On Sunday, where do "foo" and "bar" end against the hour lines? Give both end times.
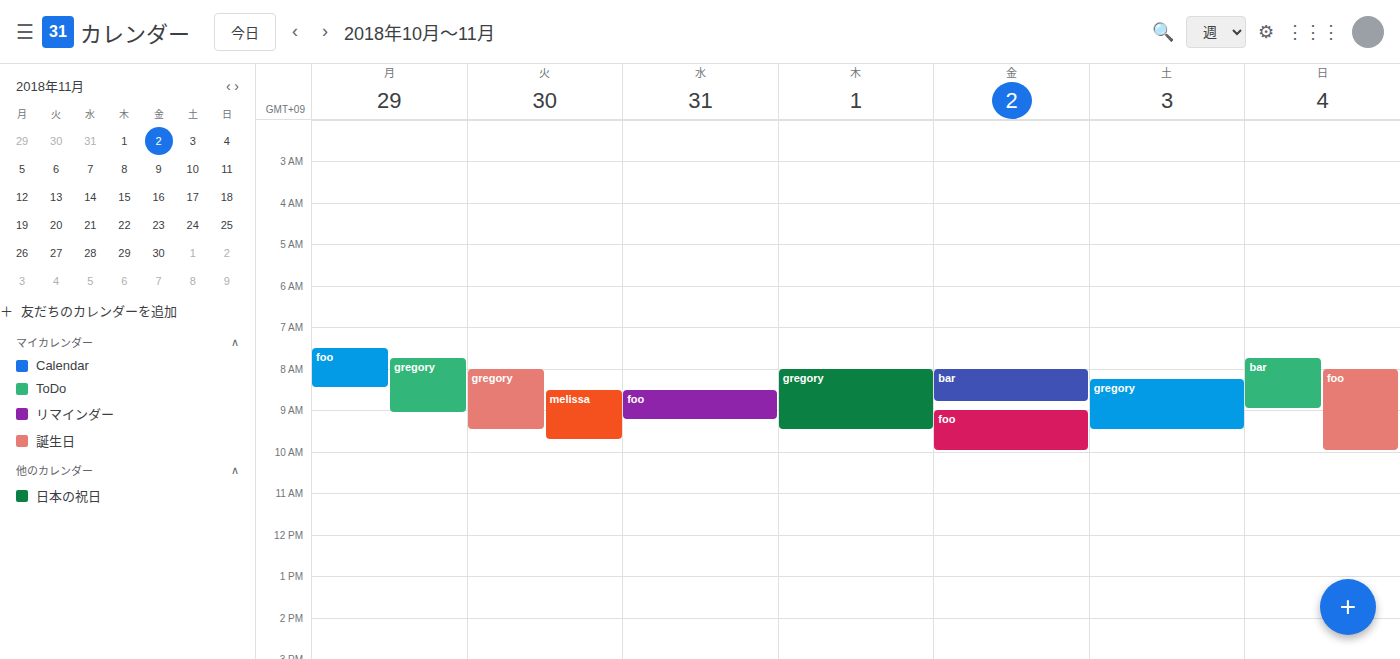
"foo": 10:00, exactly on the 10:00 line. "bar": 09:00, exactly on the 09:00 line.